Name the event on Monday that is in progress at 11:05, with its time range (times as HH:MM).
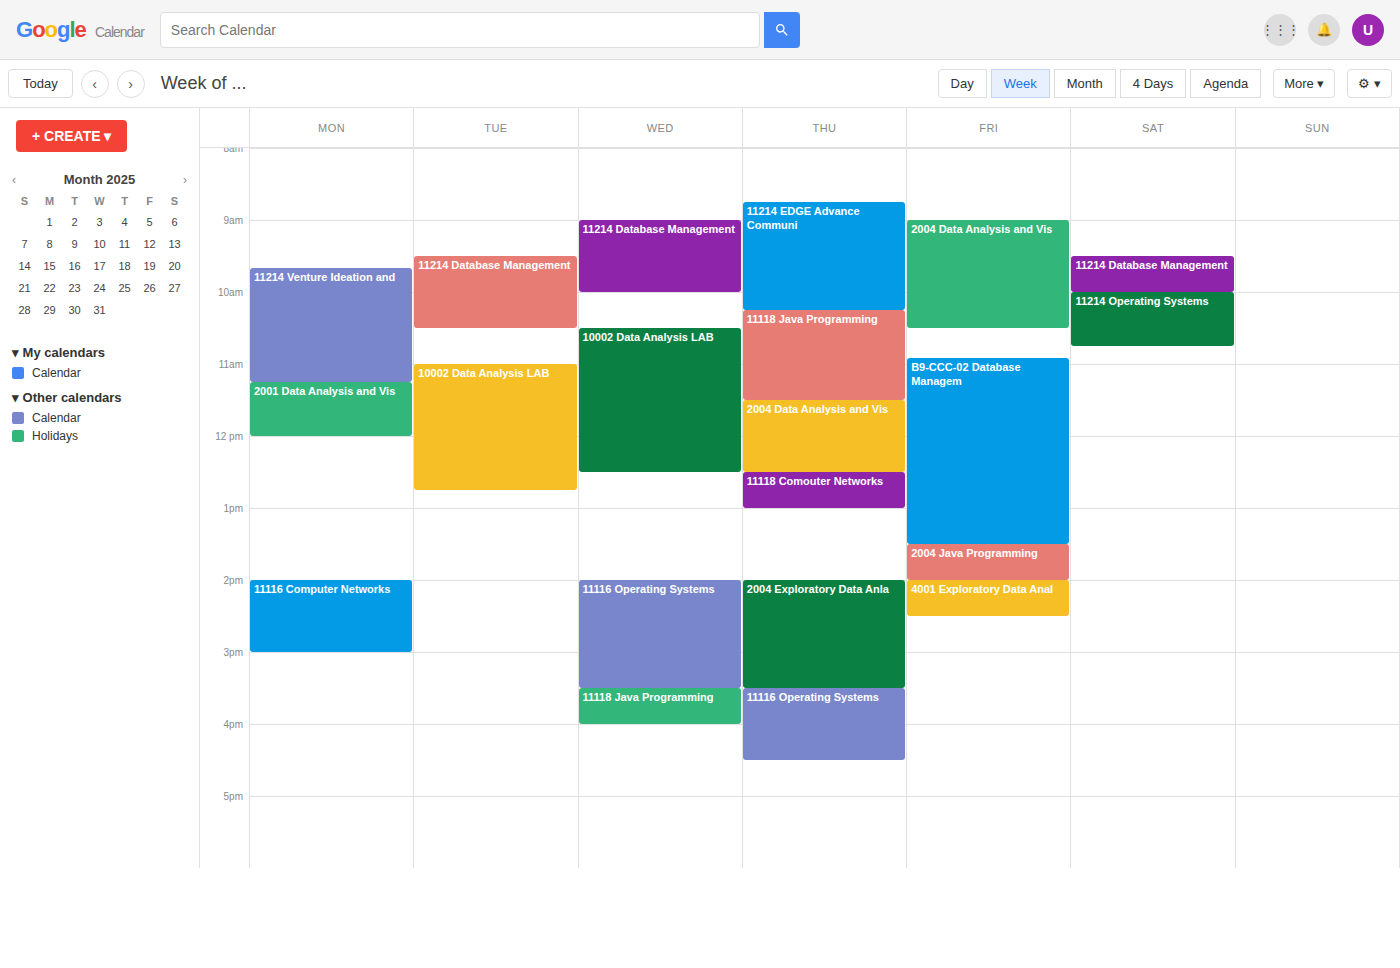
"11214 Venture Ideation and", 09:40 to 11:15